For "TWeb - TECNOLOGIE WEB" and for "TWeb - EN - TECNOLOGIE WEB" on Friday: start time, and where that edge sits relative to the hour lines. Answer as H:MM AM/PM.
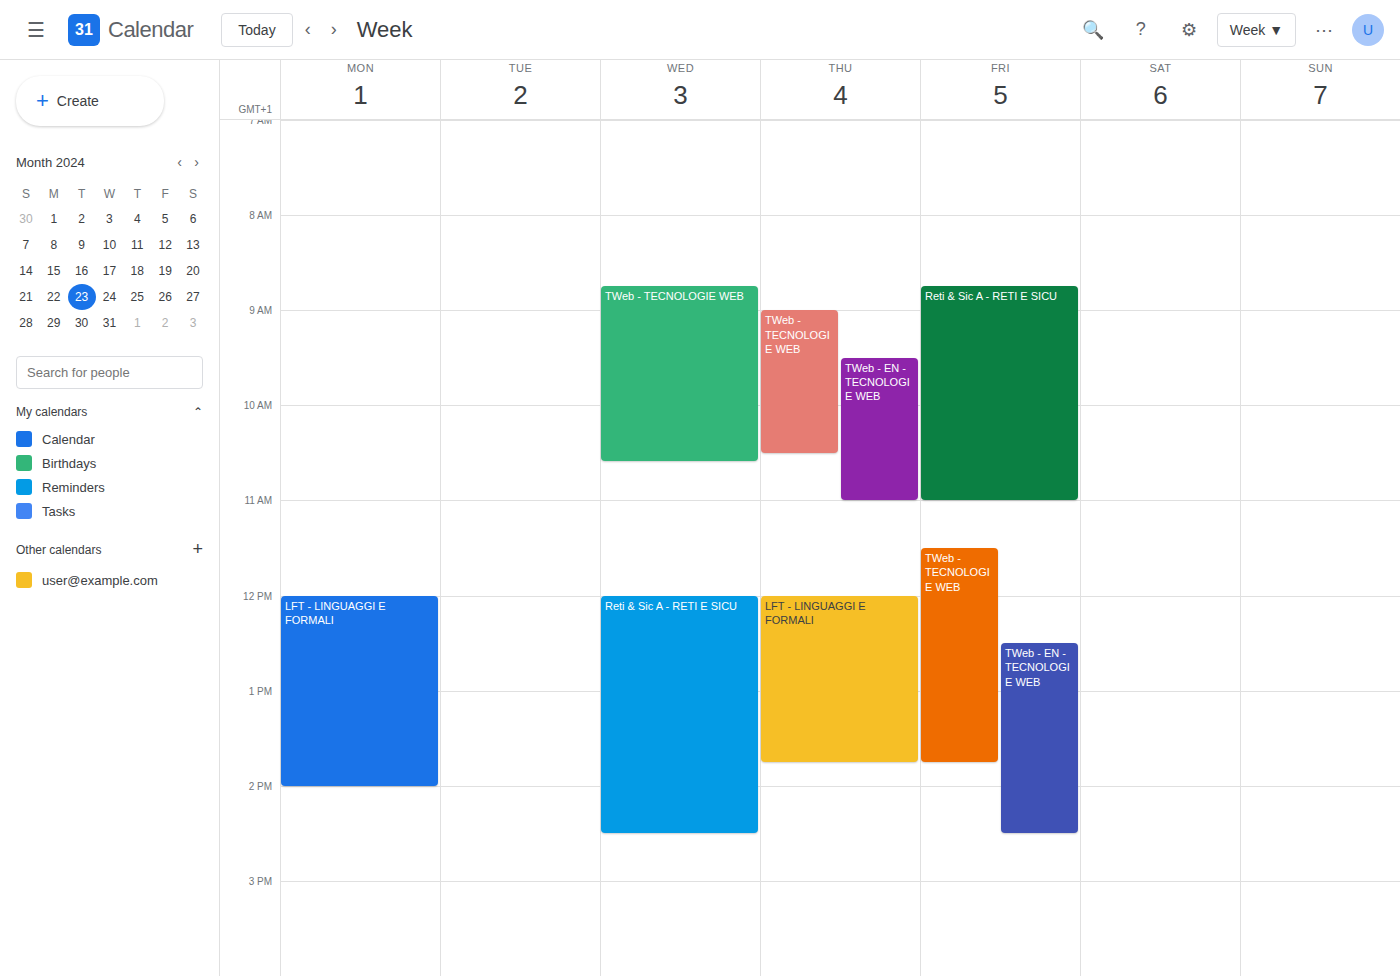
"TWeb - TECNOLOGIE WEB": 11:30 AM, halfway between the 11 AM and 12 PM lines. "TWeb - EN - TECNOLOGIE WEB": 12:30 PM, halfway between the 12 PM and 1 PM lines.